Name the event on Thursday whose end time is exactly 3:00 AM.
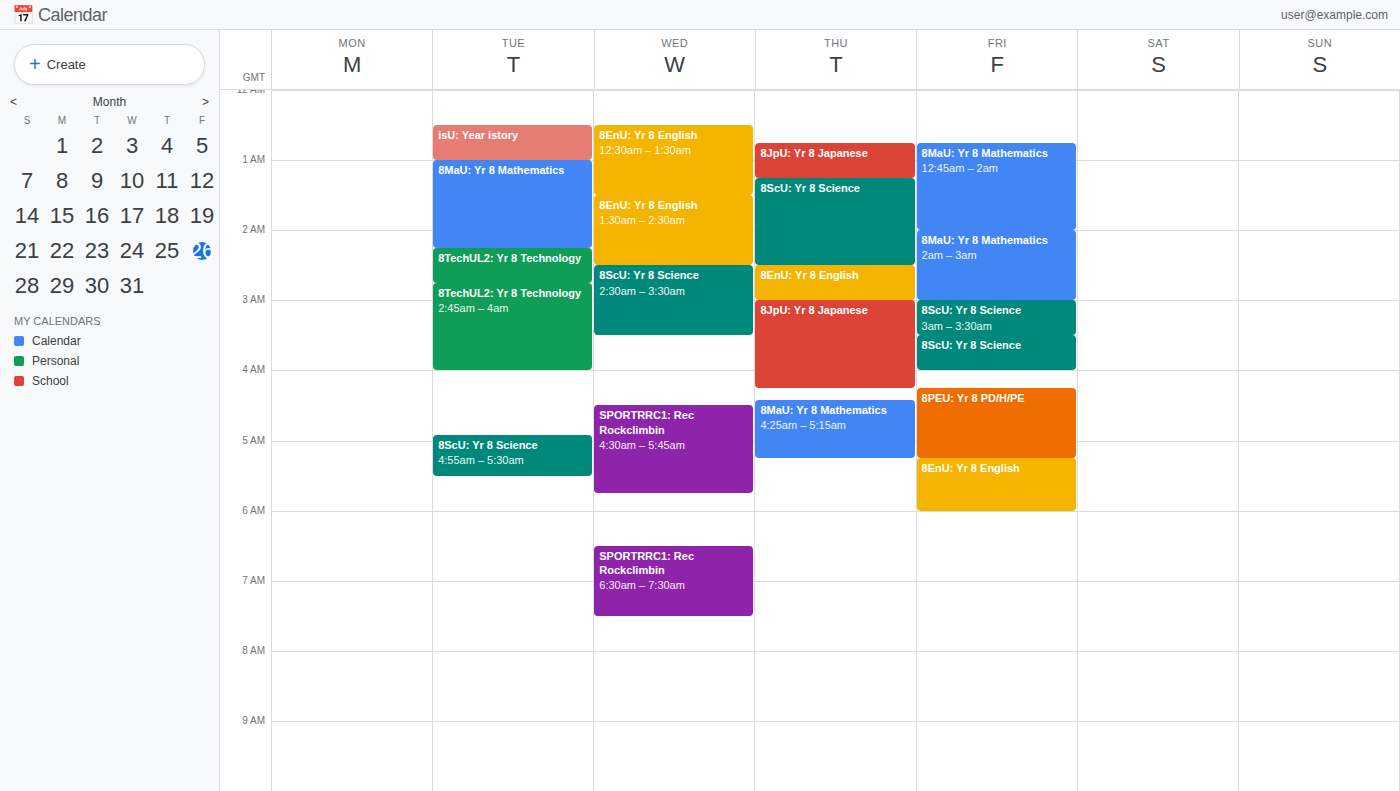
"8EnU: Yr 8 English"